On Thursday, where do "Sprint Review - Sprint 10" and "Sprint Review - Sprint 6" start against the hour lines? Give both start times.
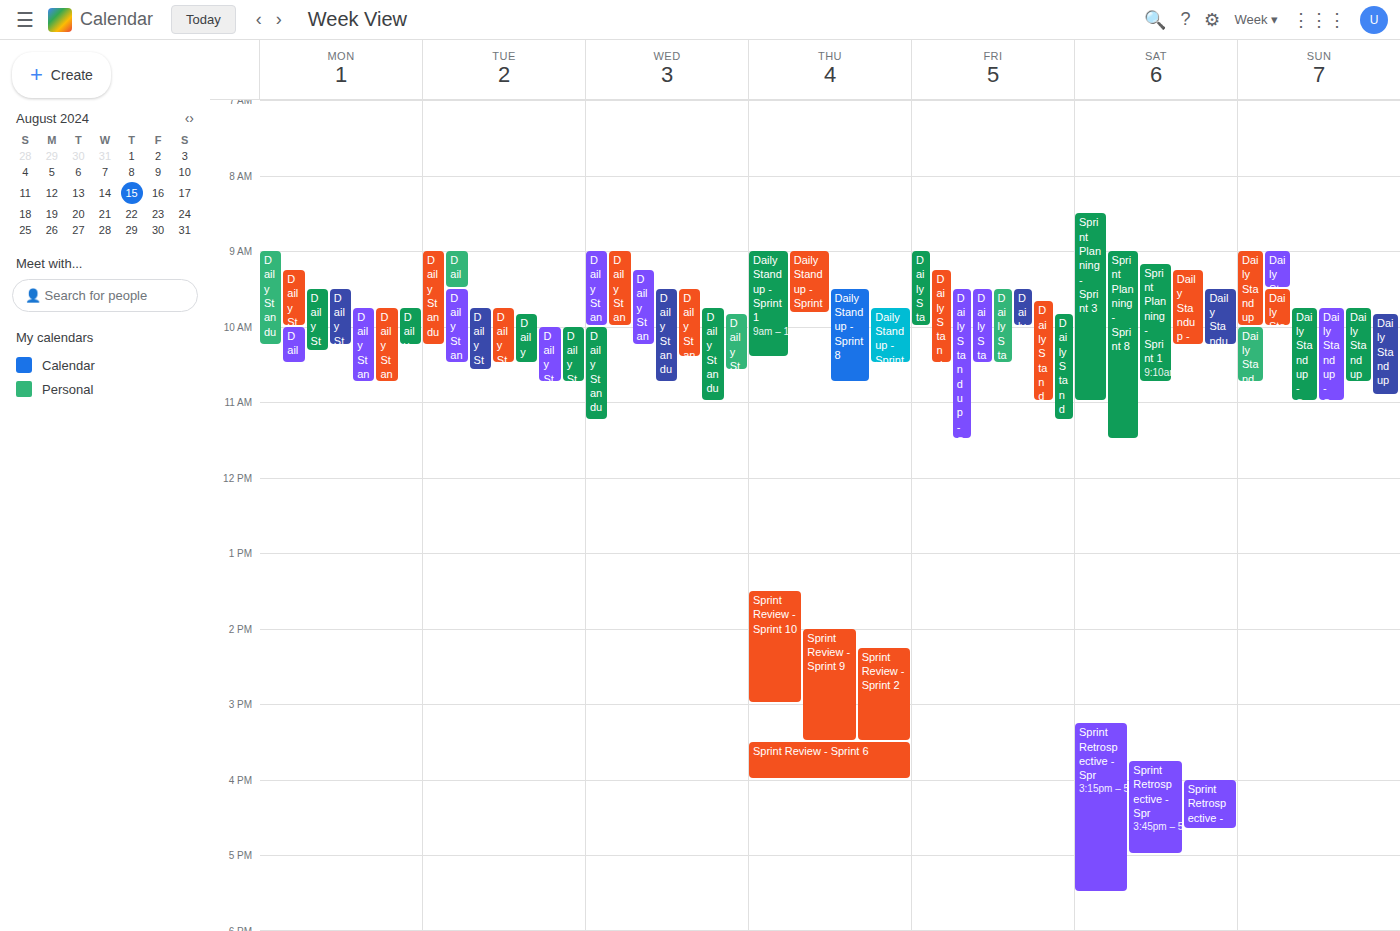
"Sprint Review - Sprint 10": 13:30, halfway between the 13:00 and 14:00 lines. "Sprint Review - Sprint 6": 15:30, halfway between the 15:00 and 16:00 lines.